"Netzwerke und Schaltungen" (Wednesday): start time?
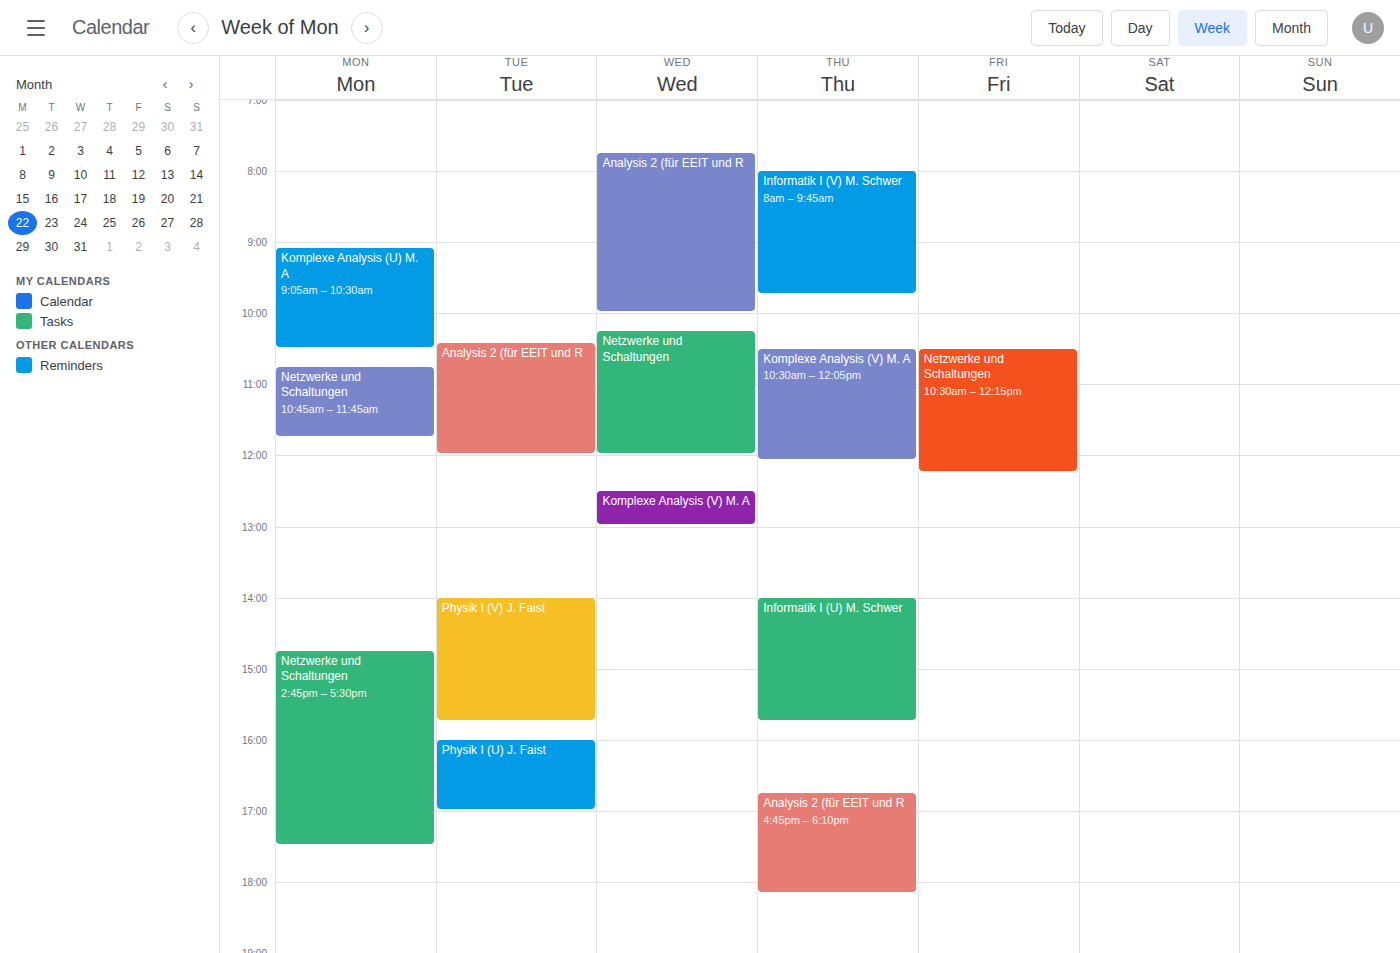
10:15 AM